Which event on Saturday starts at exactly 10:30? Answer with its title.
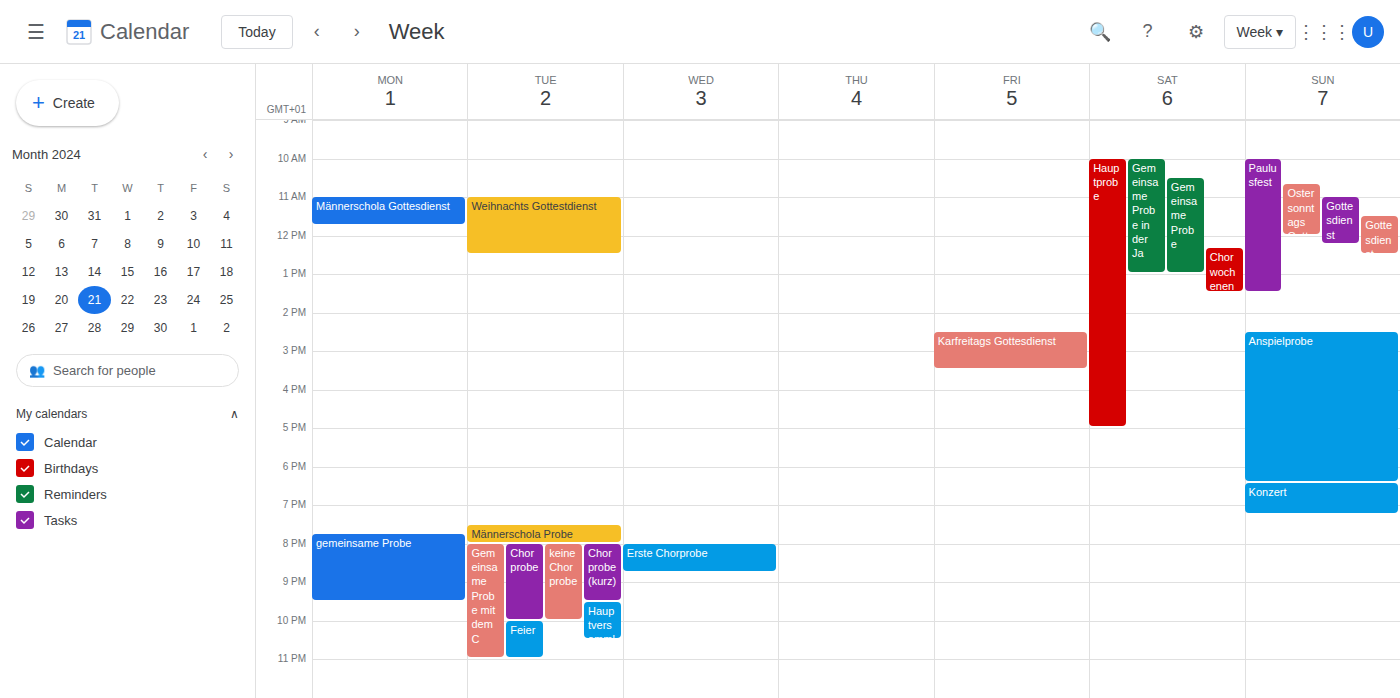
"Gemeinsame Probe"